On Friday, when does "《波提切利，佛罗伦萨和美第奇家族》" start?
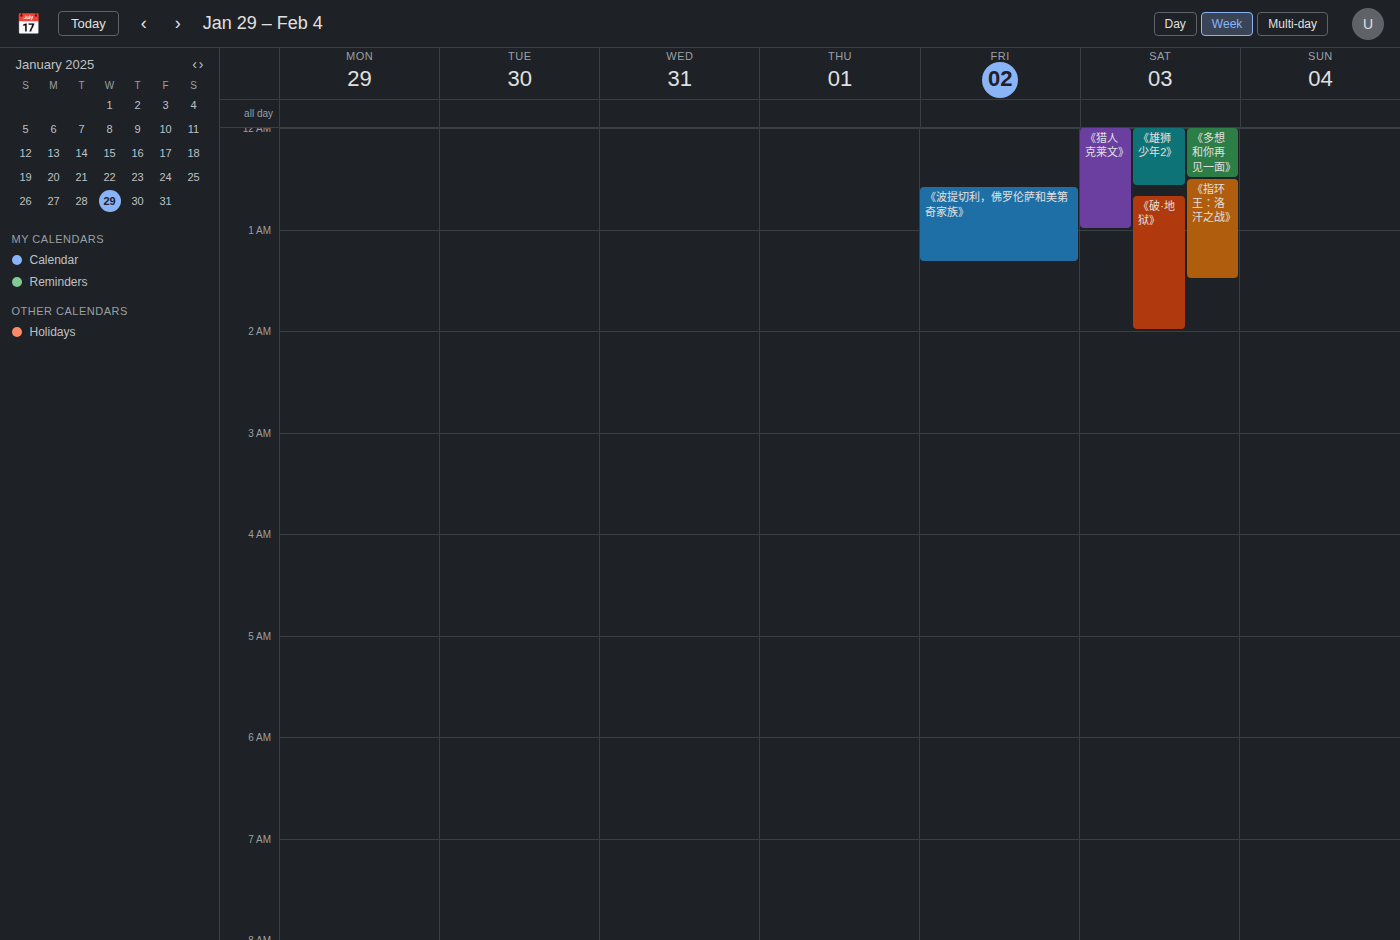
12:35 AM